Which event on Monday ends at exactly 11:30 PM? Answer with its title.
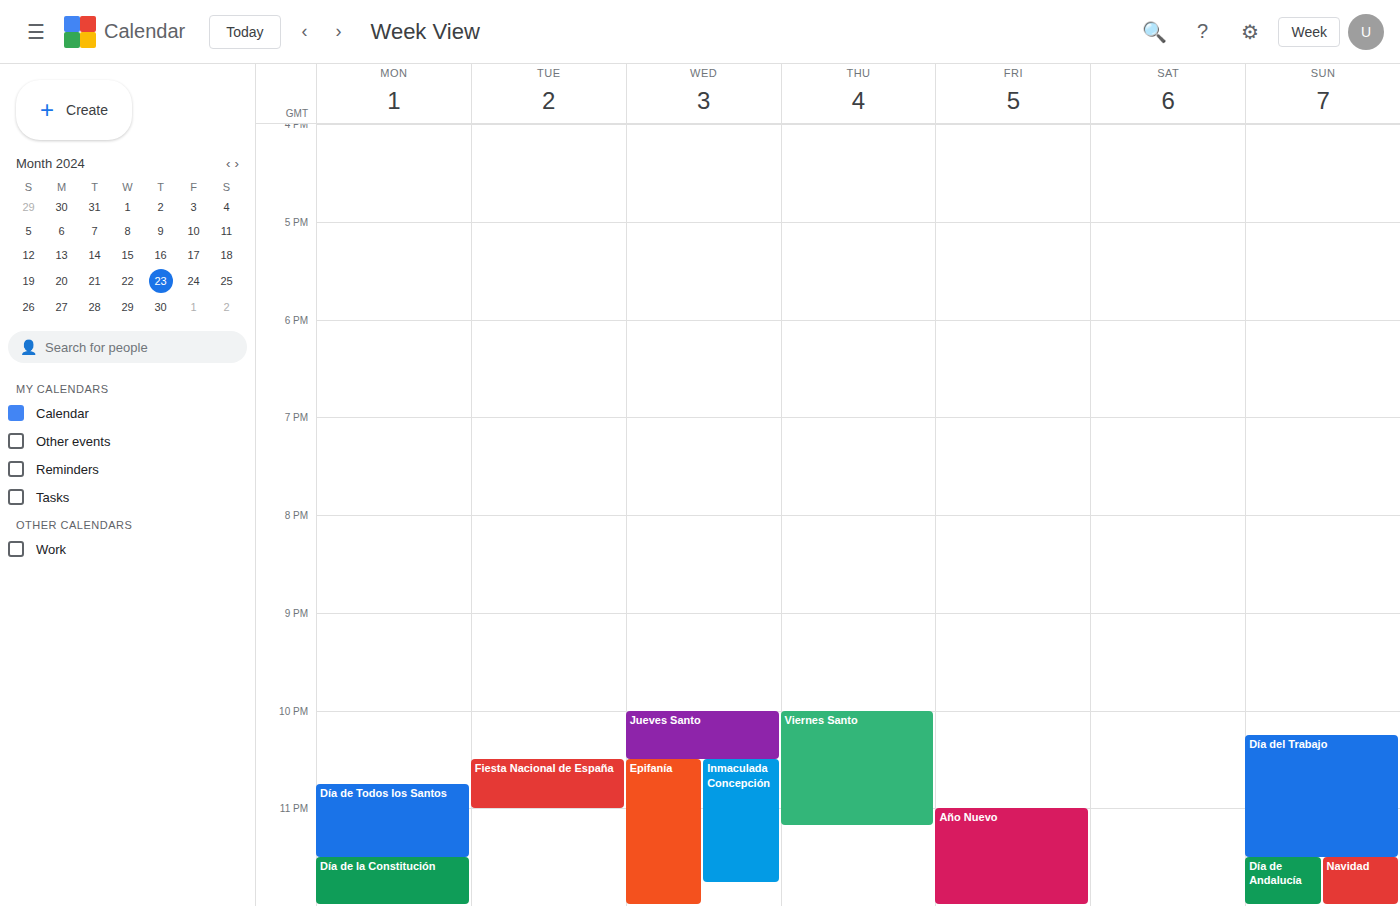
"Día de Todos los Santos"